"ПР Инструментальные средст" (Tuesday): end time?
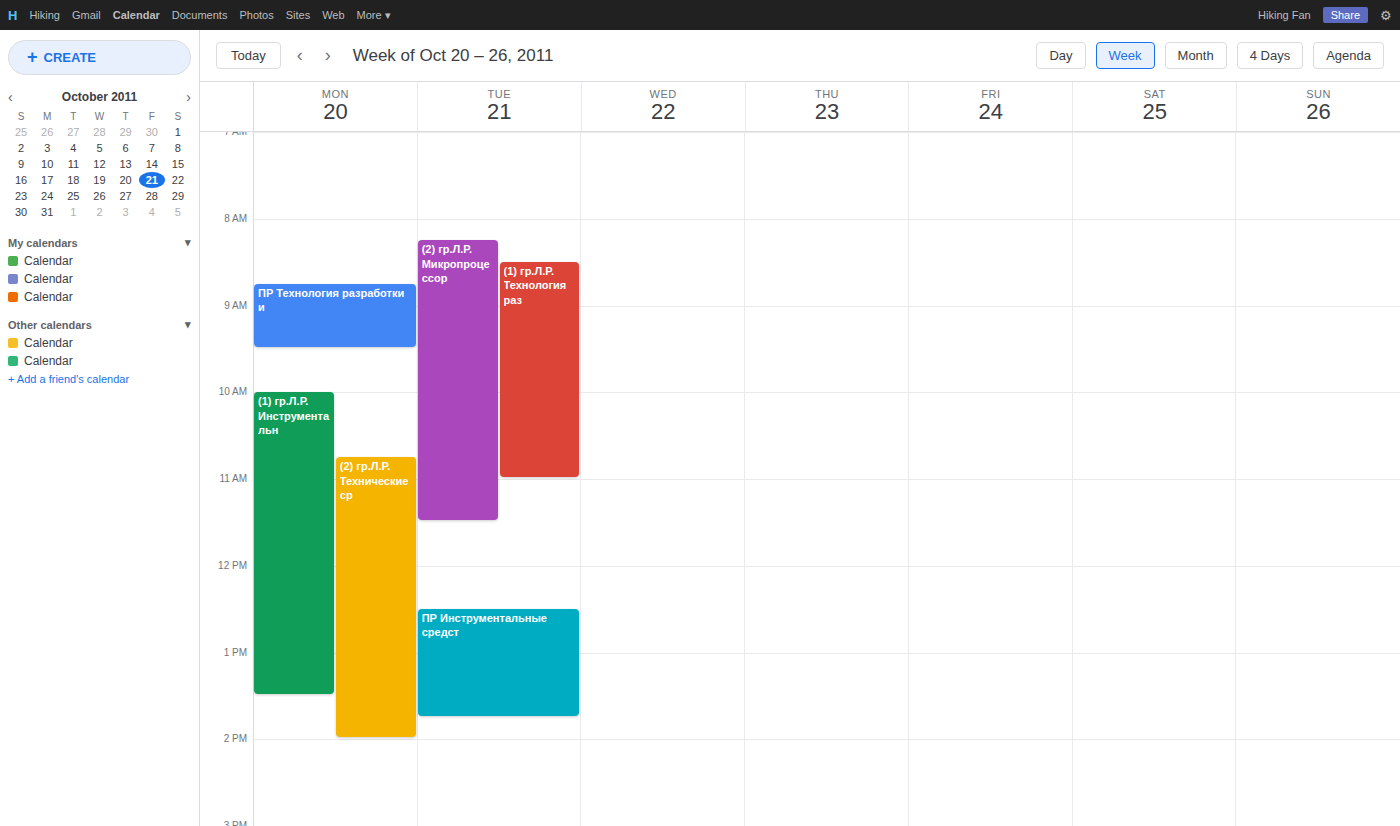
1:45 PM